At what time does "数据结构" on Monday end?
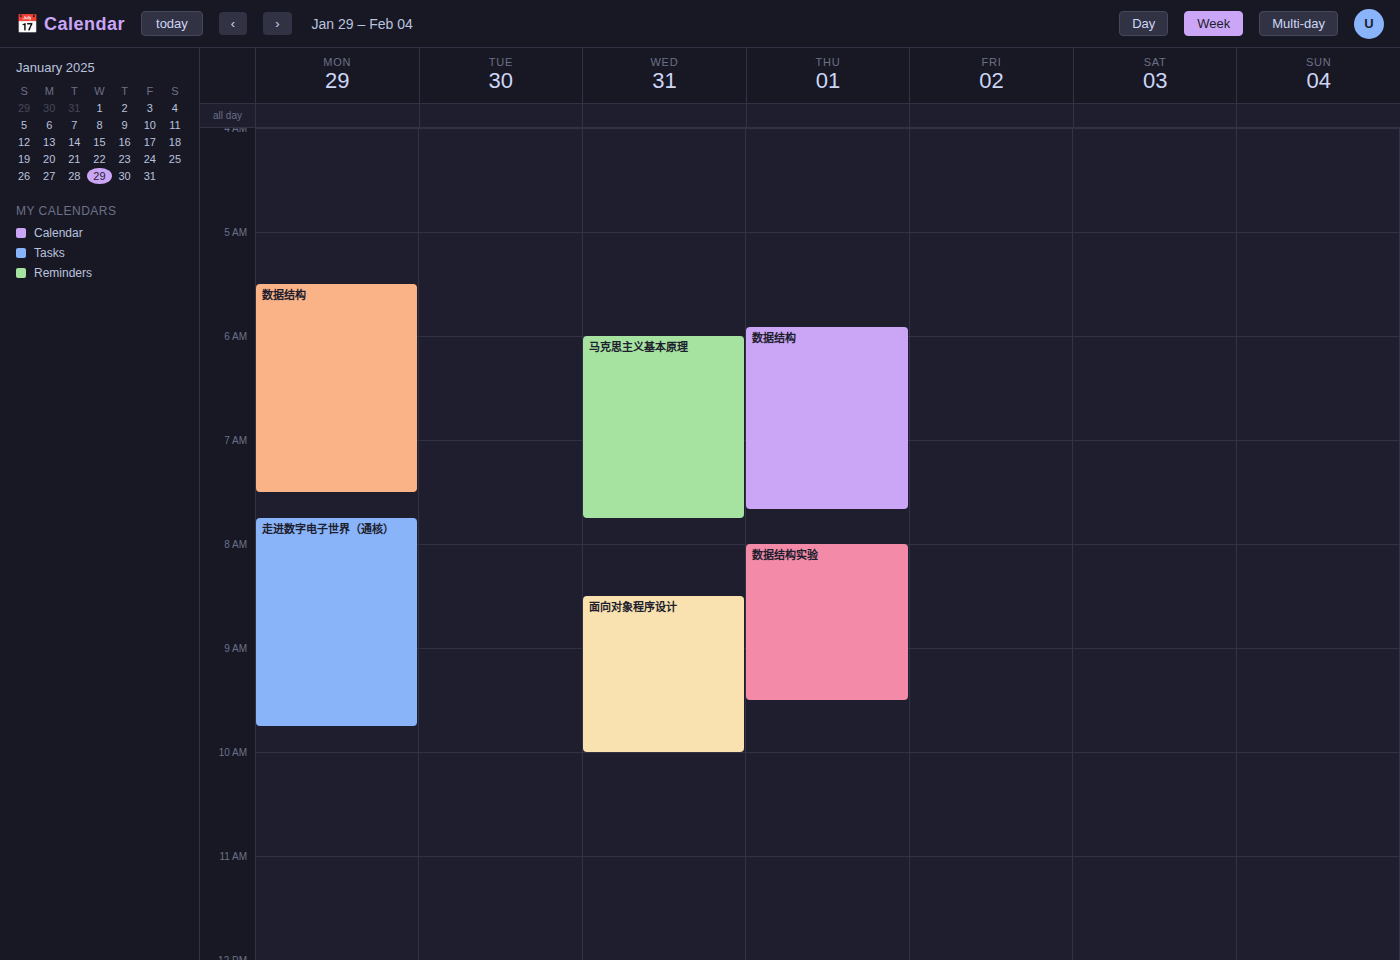
7:30 AM